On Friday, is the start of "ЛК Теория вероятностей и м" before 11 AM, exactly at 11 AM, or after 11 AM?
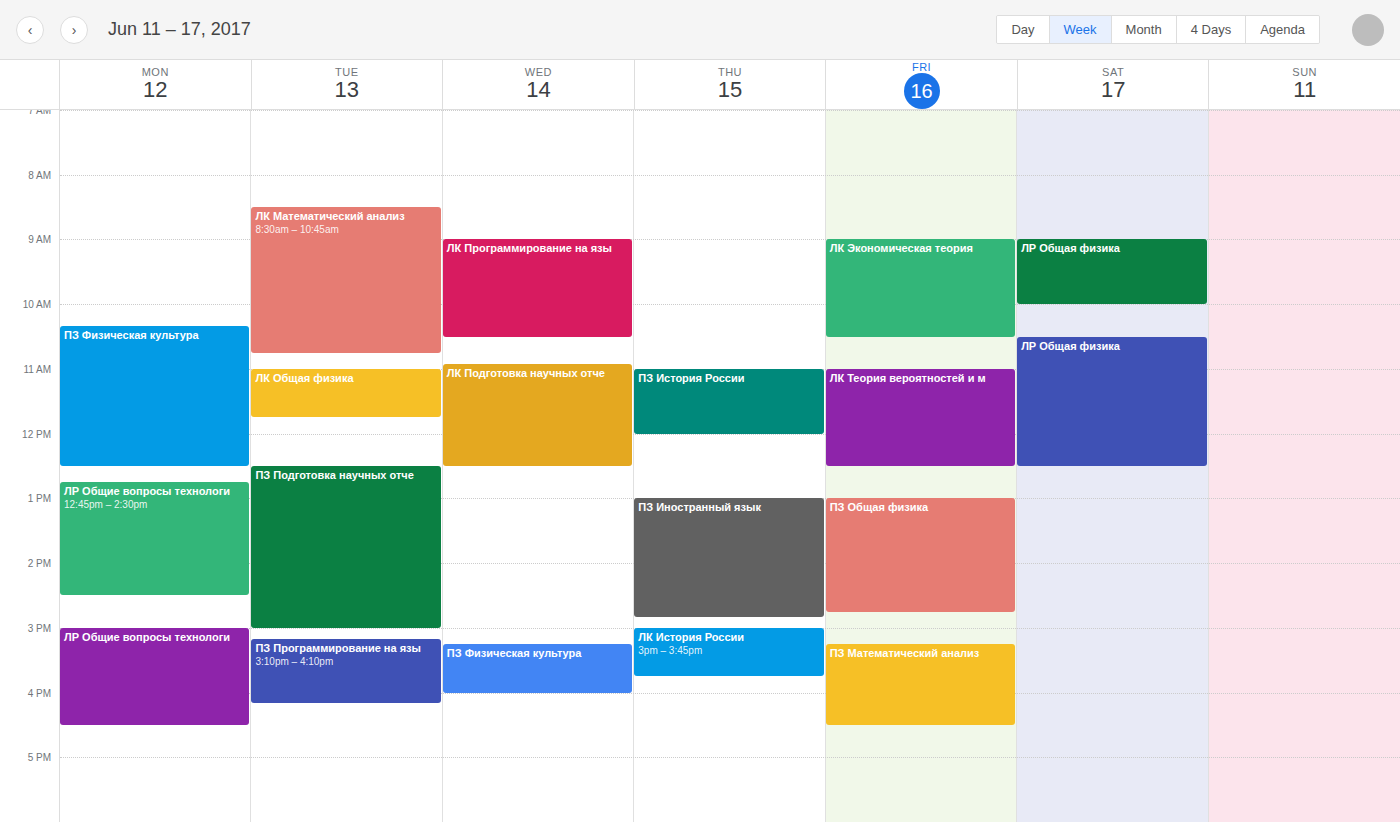
11:00 AM -- exactly at 11 AM, on the 11 AM line.